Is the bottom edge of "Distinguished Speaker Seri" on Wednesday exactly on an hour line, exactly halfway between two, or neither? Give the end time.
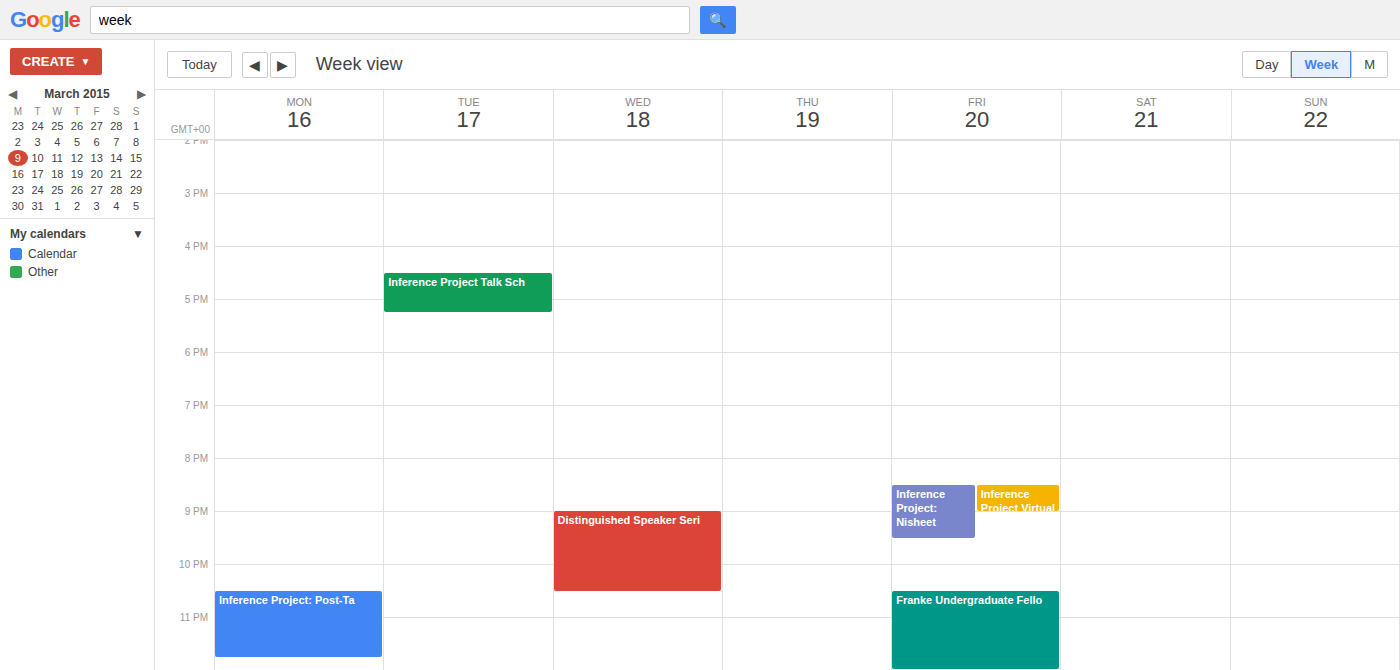
10:30 PM -- halfway between the 10 PM and 11 PM lines.